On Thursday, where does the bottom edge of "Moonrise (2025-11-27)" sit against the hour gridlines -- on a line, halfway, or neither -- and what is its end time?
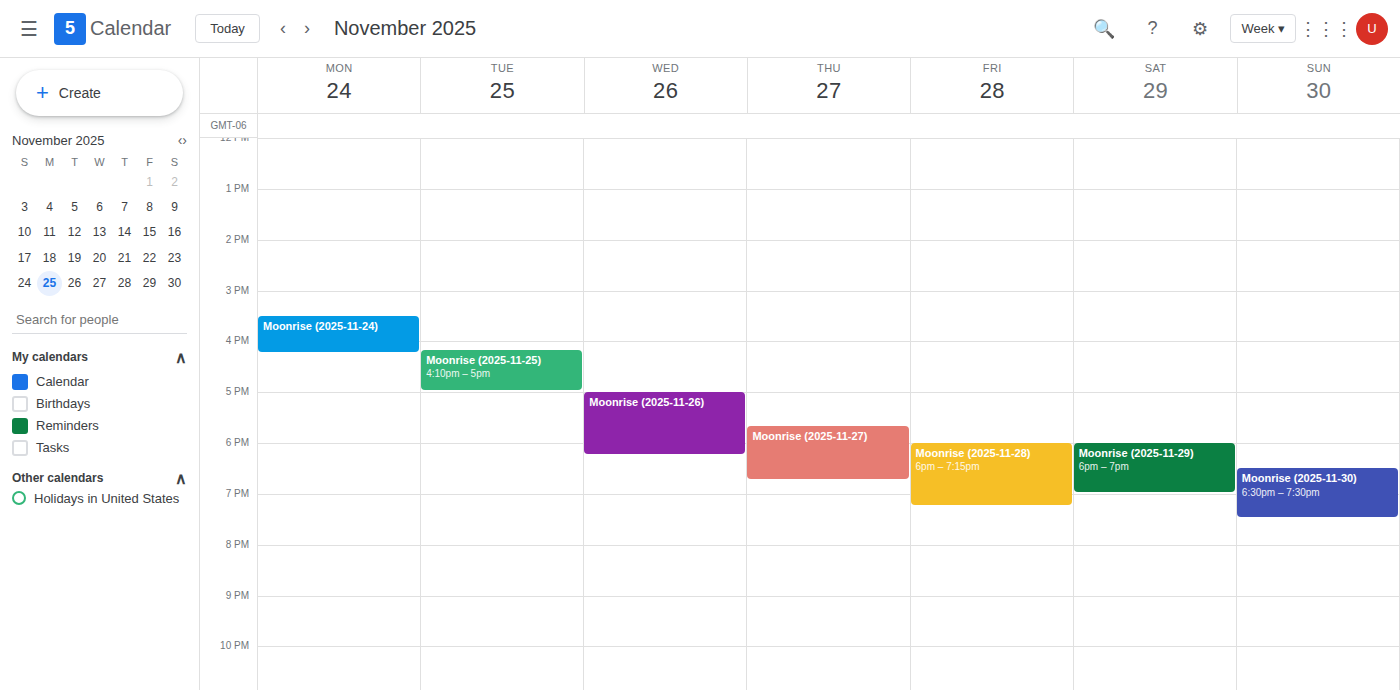
6:45 PM -- neither: three quarters of the way from the 6 PM line to the 7 PM line.